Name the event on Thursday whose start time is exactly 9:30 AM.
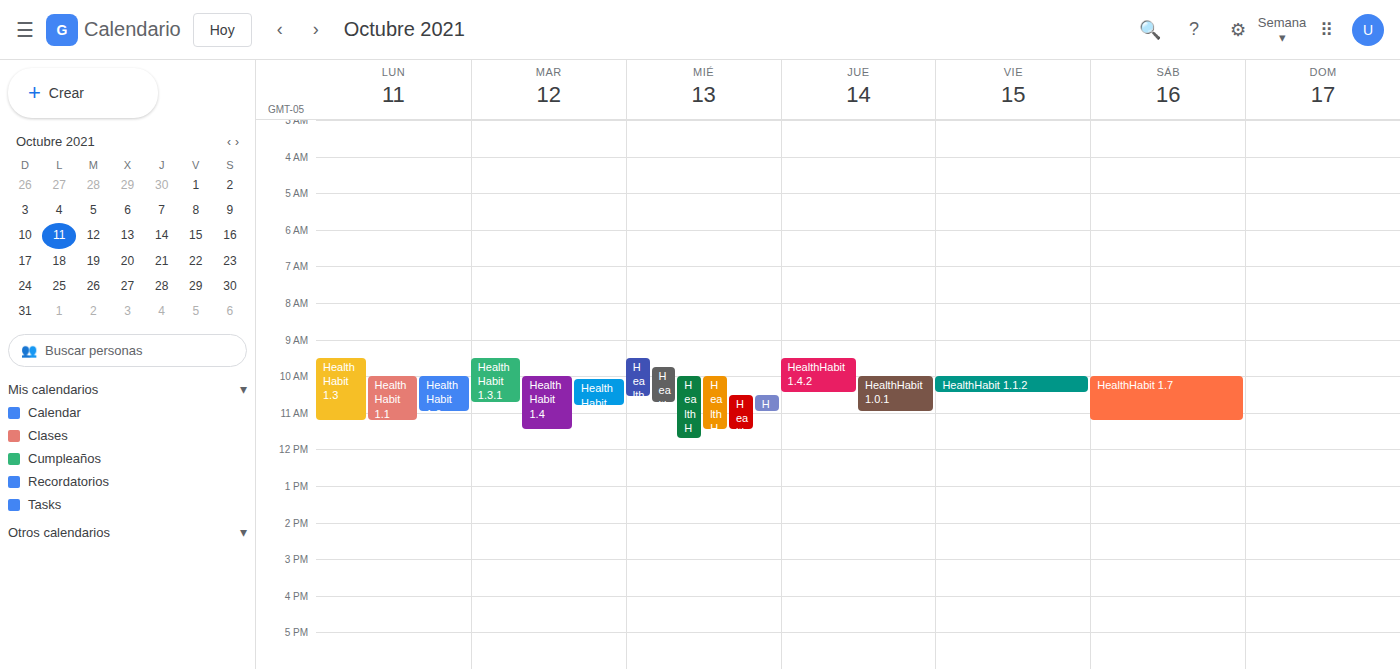
"HealthHabit 1.4.2"